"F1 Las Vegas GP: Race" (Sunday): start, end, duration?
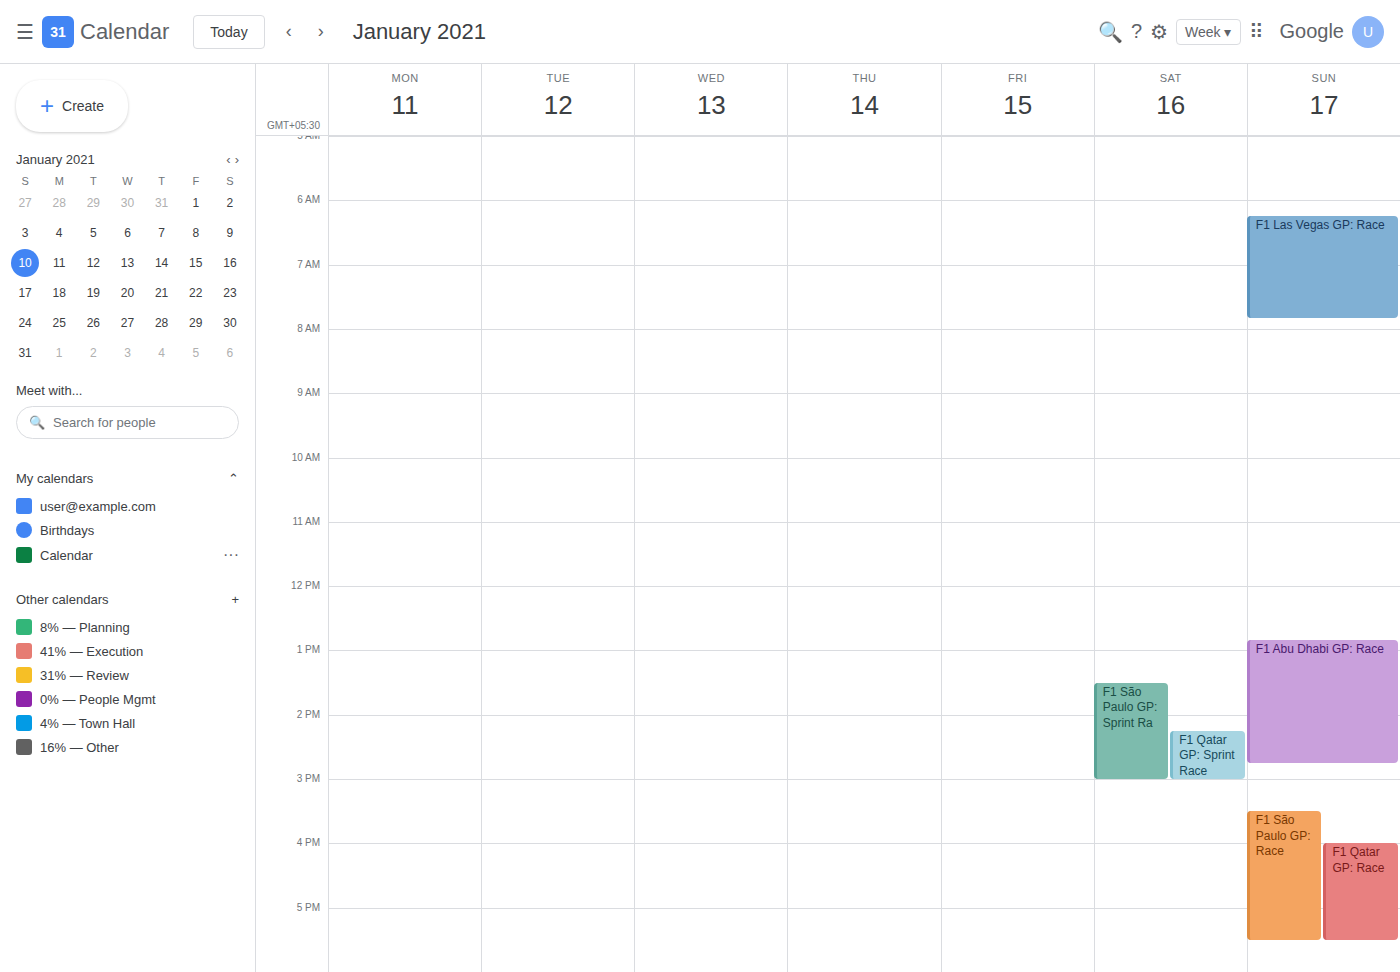
6:15 AM to 7:50 AM, 1 hour 35 minutes